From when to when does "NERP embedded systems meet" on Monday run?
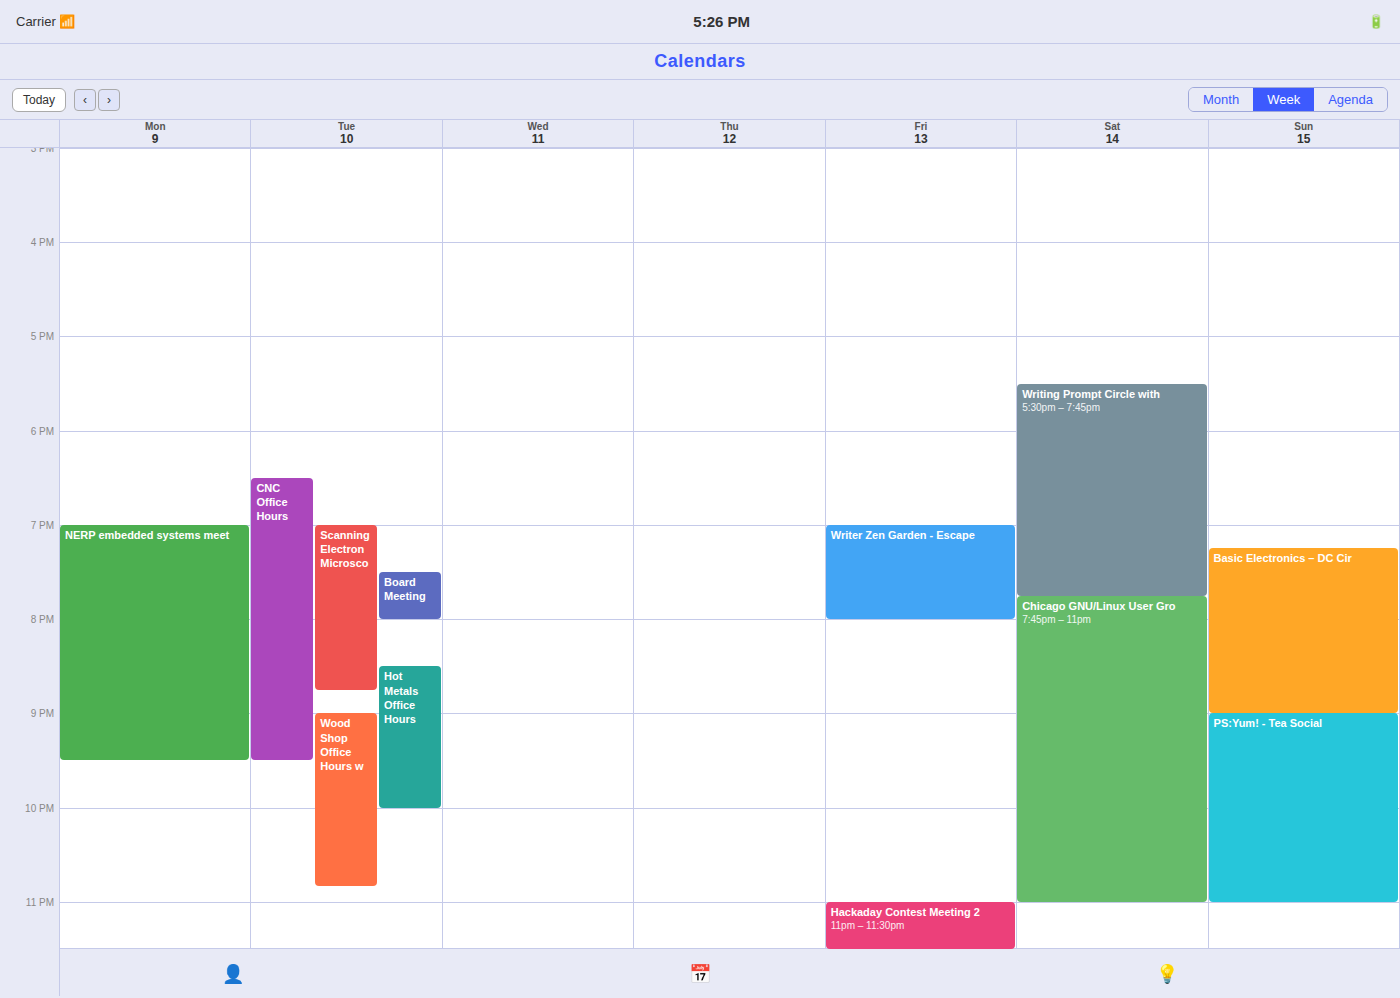
7:00 PM to 9:30 PM